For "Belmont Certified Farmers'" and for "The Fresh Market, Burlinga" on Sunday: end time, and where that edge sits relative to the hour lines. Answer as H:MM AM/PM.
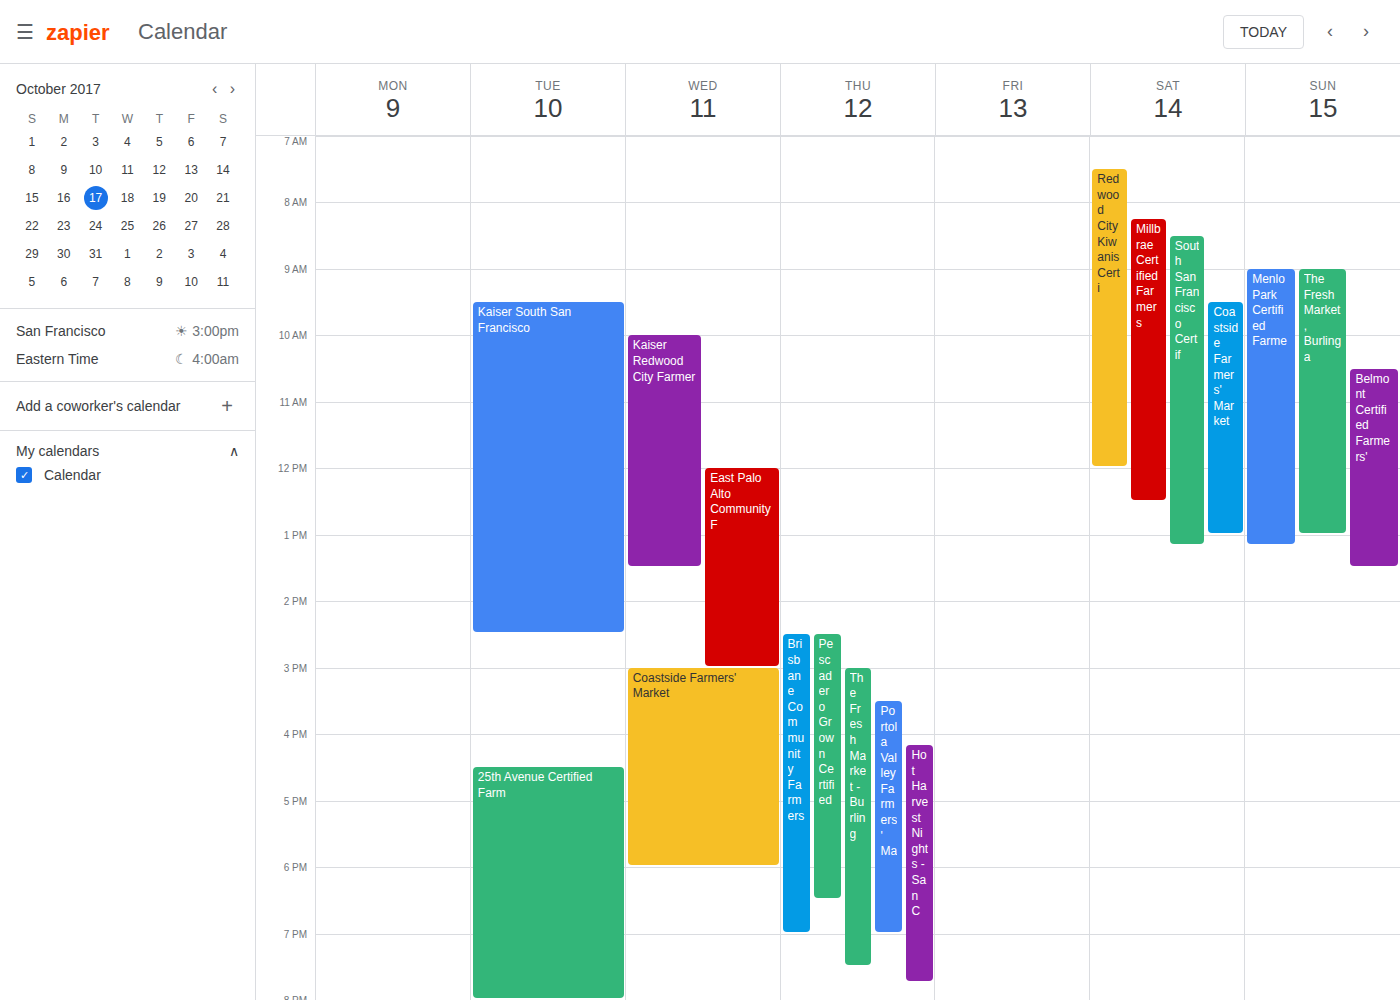
"Belmont Certified Farmers'": 1:30 PM, halfway between the 1 PM and 2 PM lines. "The Fresh Market, Burlinga": 1:00 PM, exactly on the 1 PM line.